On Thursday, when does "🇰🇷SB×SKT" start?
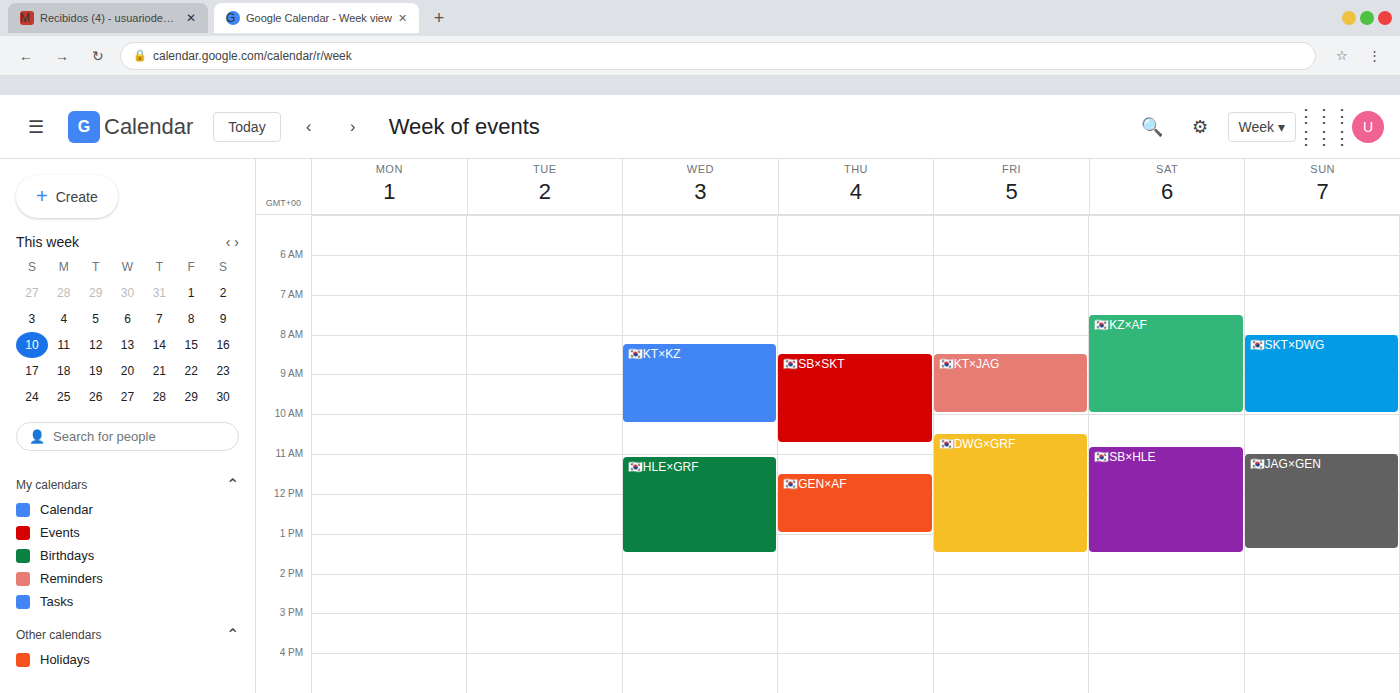
8:30 AM